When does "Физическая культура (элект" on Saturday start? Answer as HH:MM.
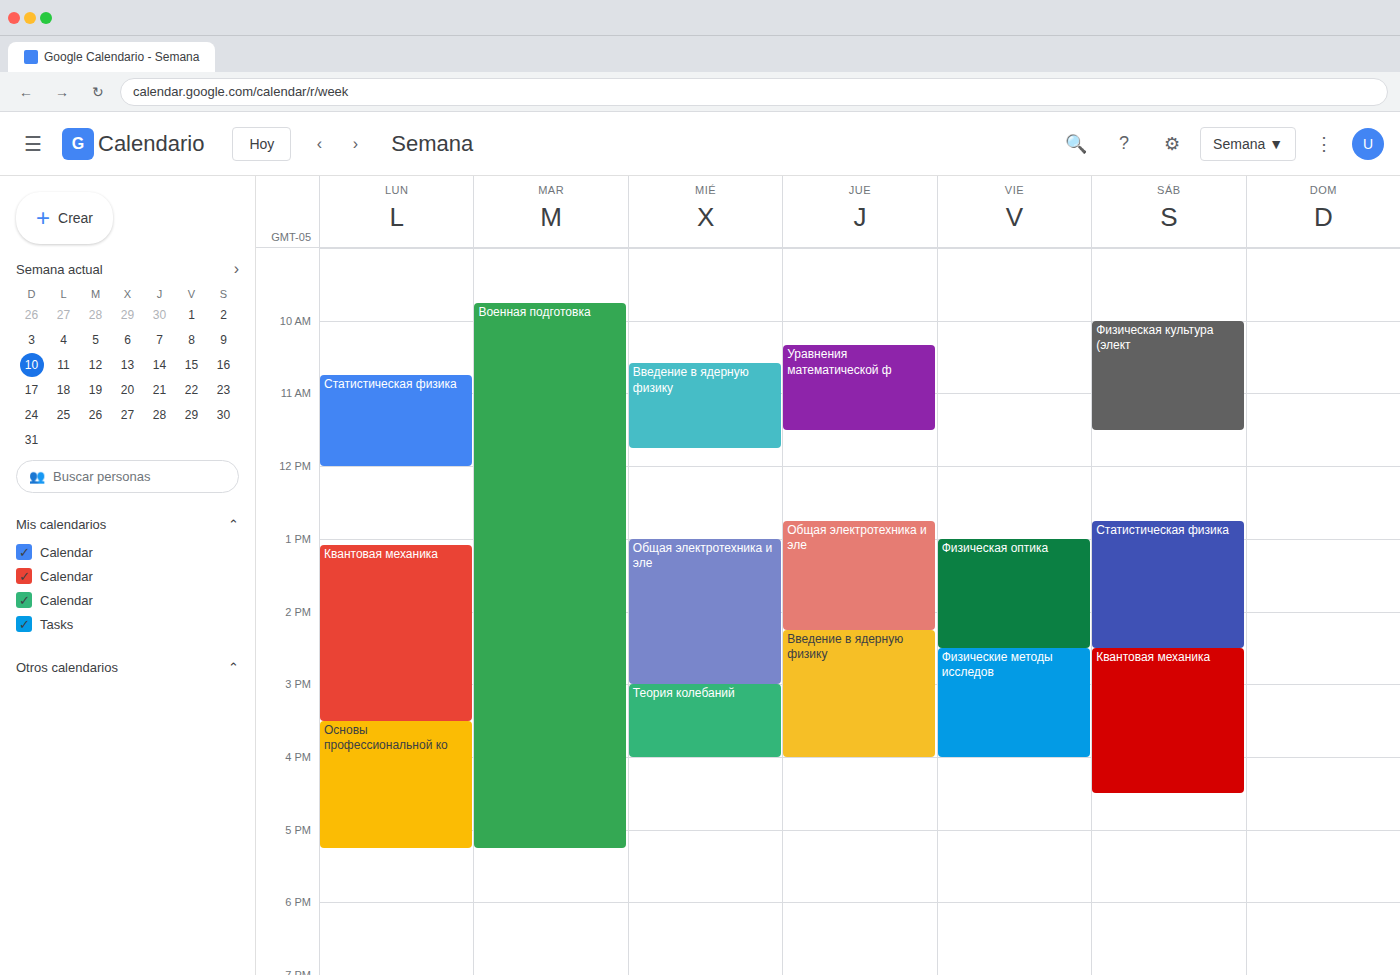
10:00